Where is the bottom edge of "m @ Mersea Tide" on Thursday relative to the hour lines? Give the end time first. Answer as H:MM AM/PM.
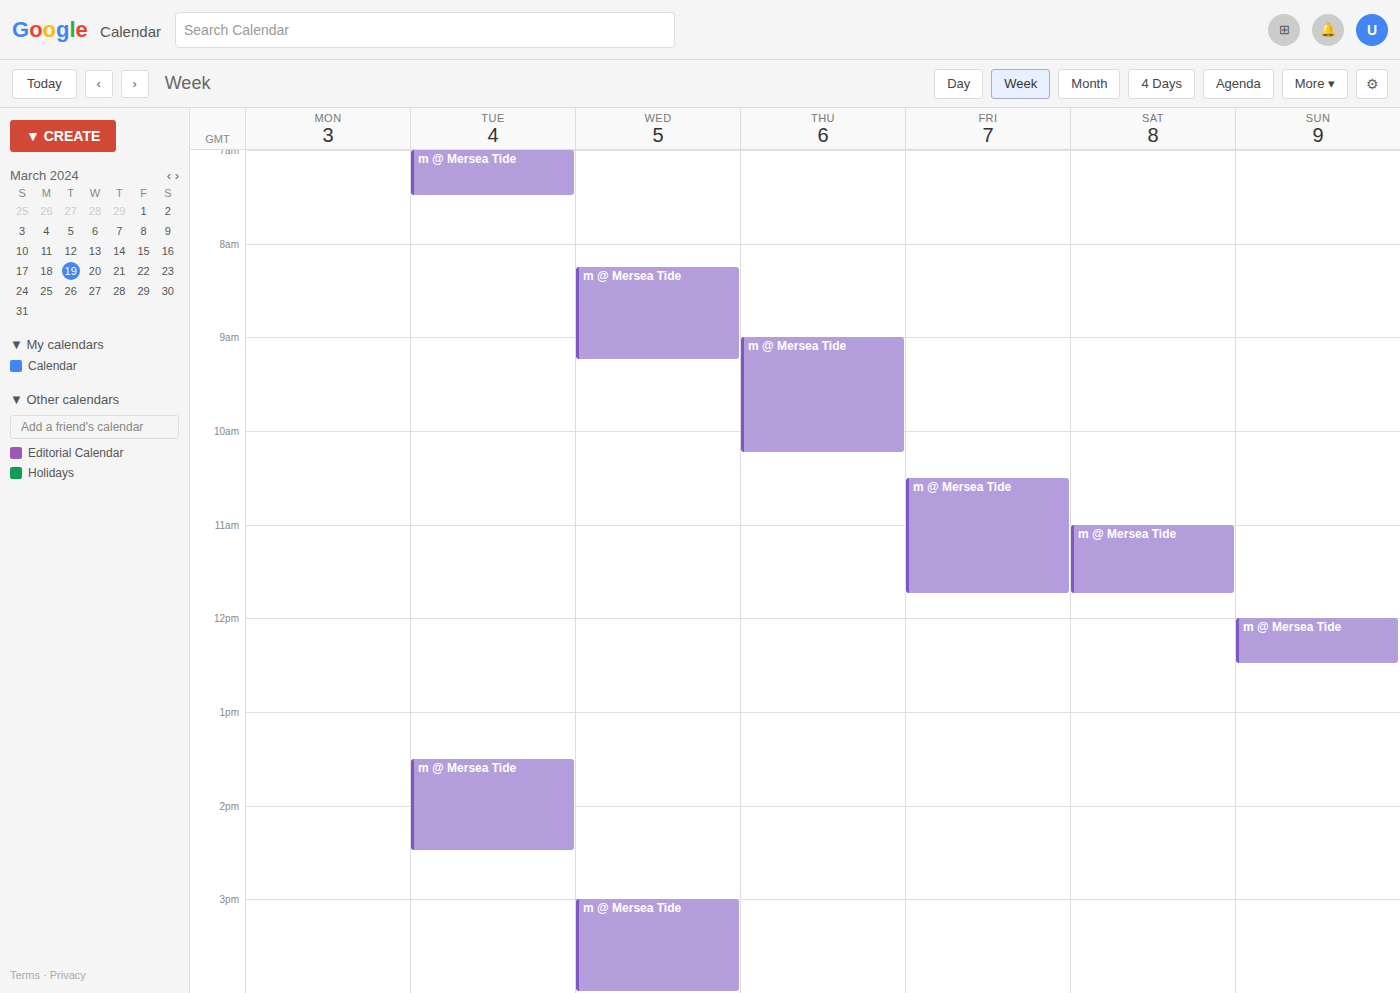
10:15 AM -- neither: a quarter of the way from the 10 AM line to the 11 AM line.